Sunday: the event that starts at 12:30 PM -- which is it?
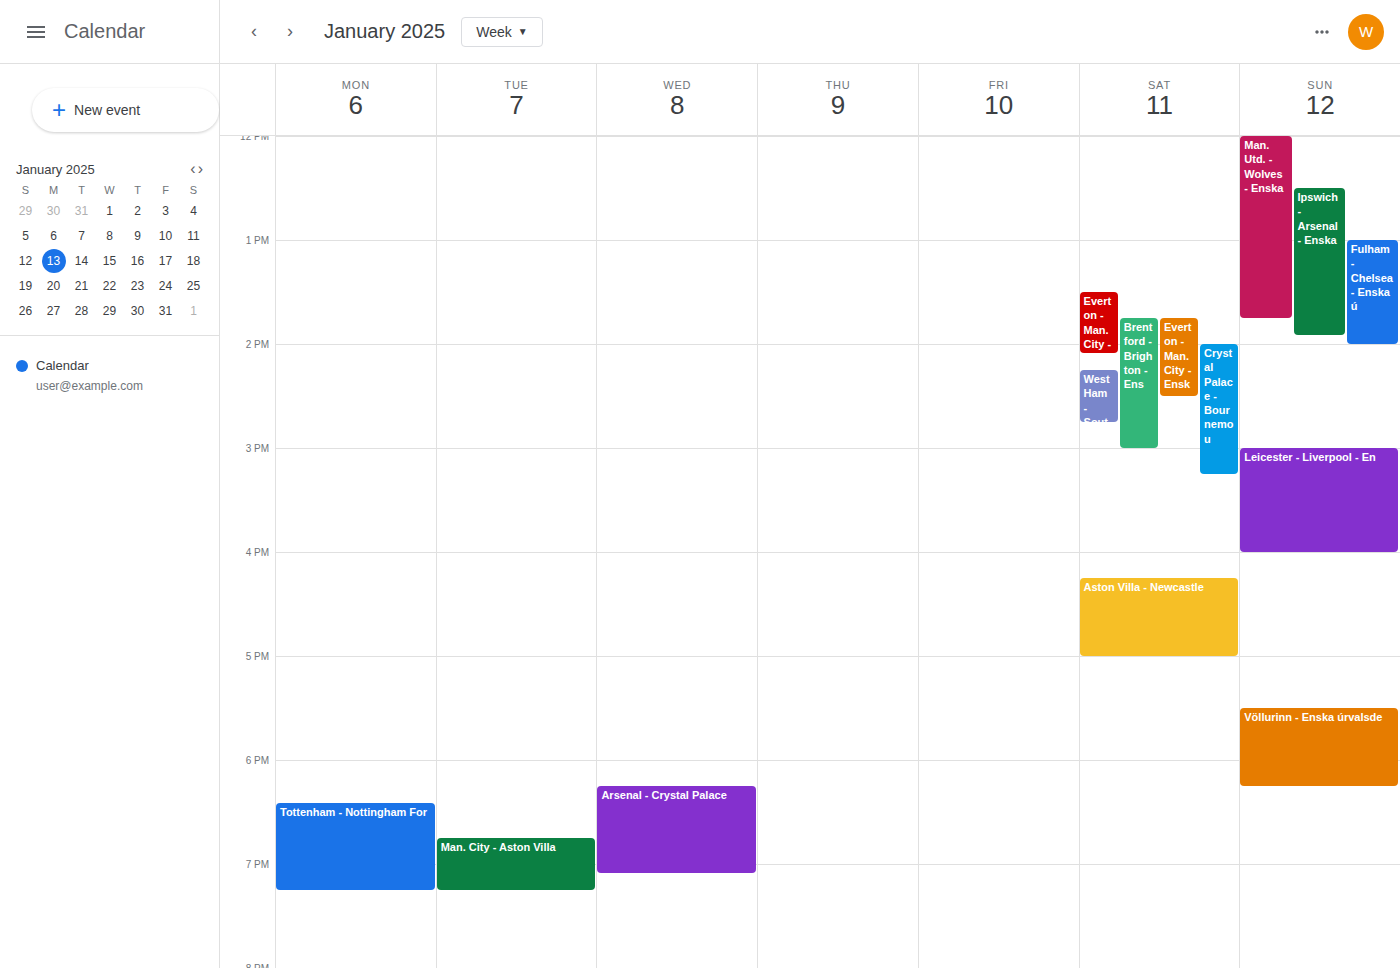
"Ipswich - Arsenal - Enska"